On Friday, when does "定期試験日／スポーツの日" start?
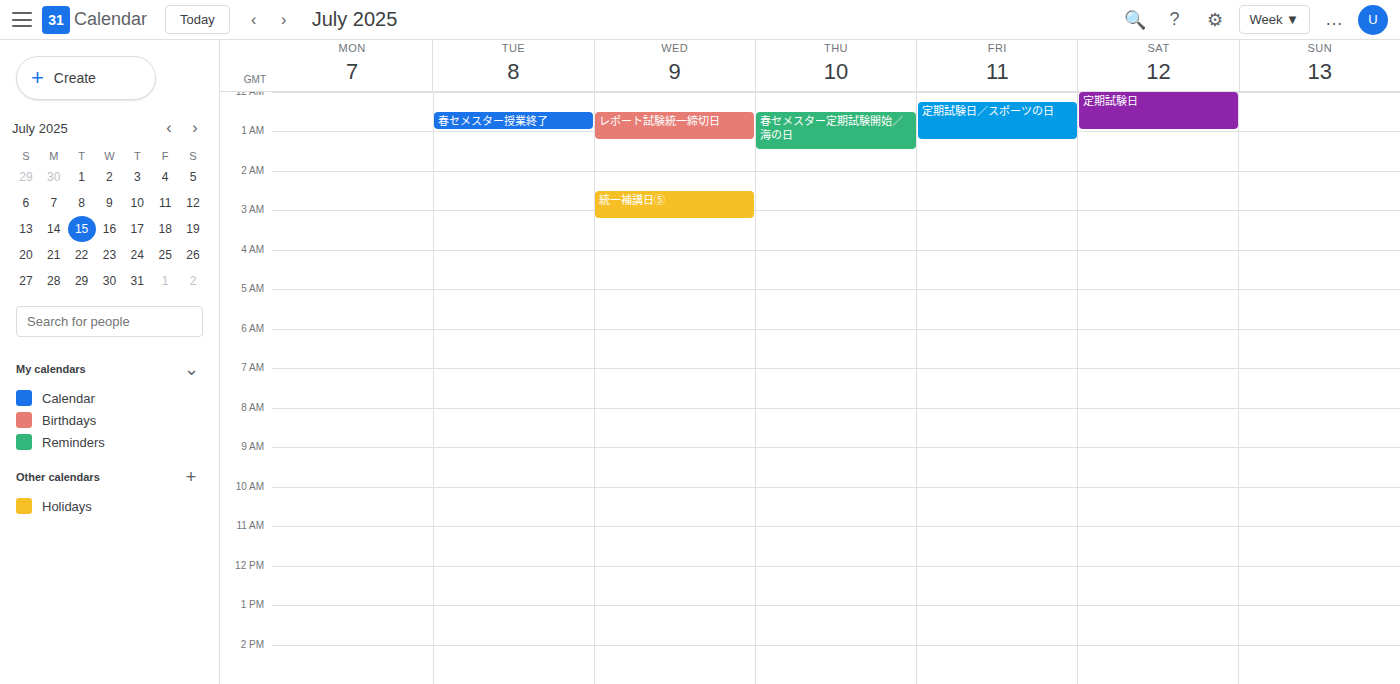
00:15